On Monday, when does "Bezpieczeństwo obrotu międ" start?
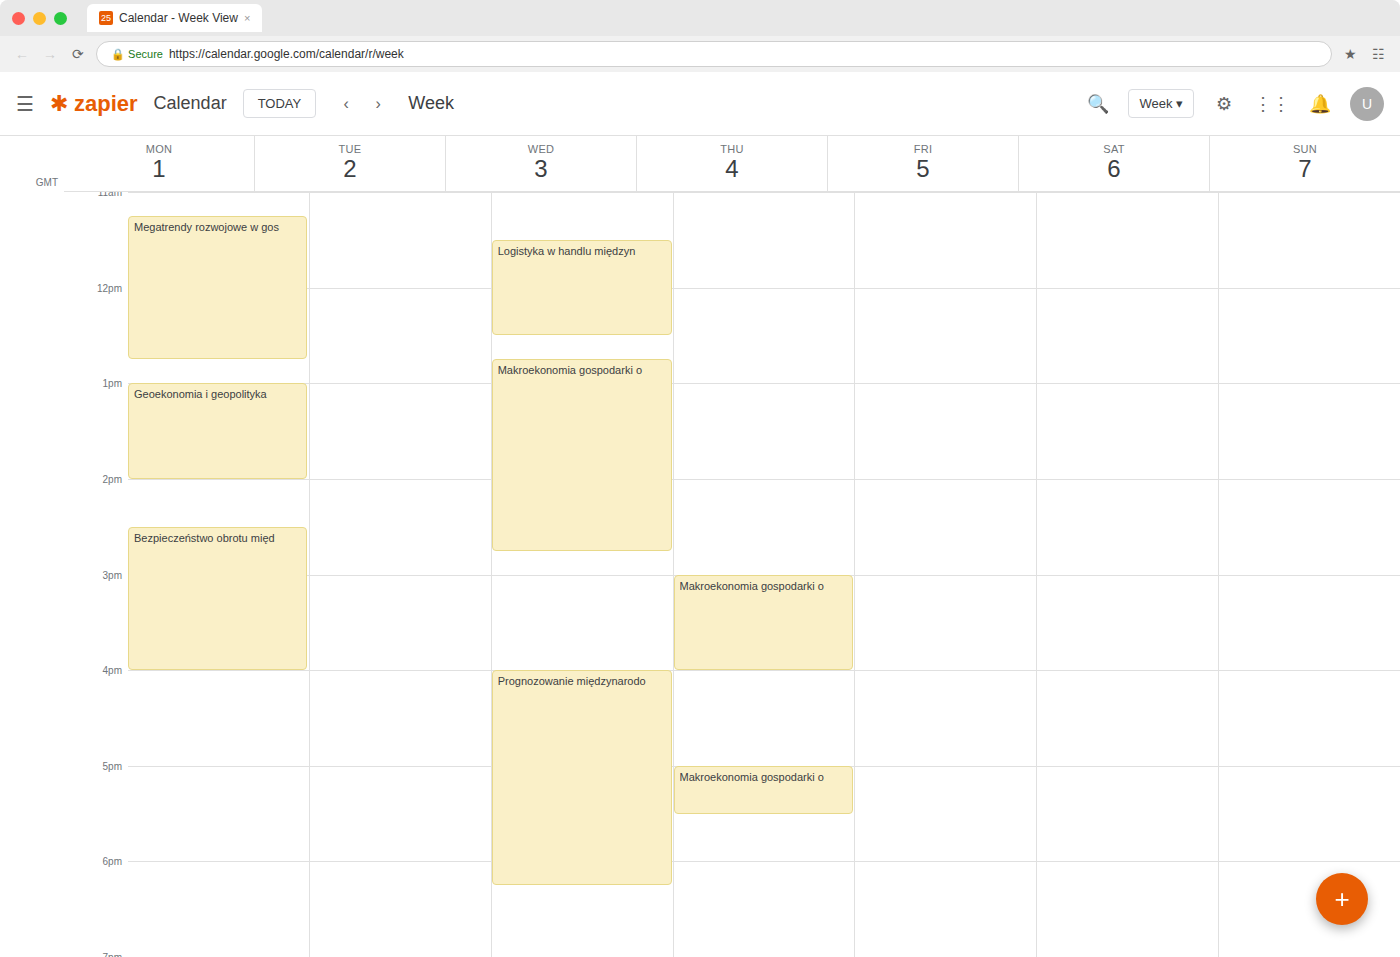
2:30 PM